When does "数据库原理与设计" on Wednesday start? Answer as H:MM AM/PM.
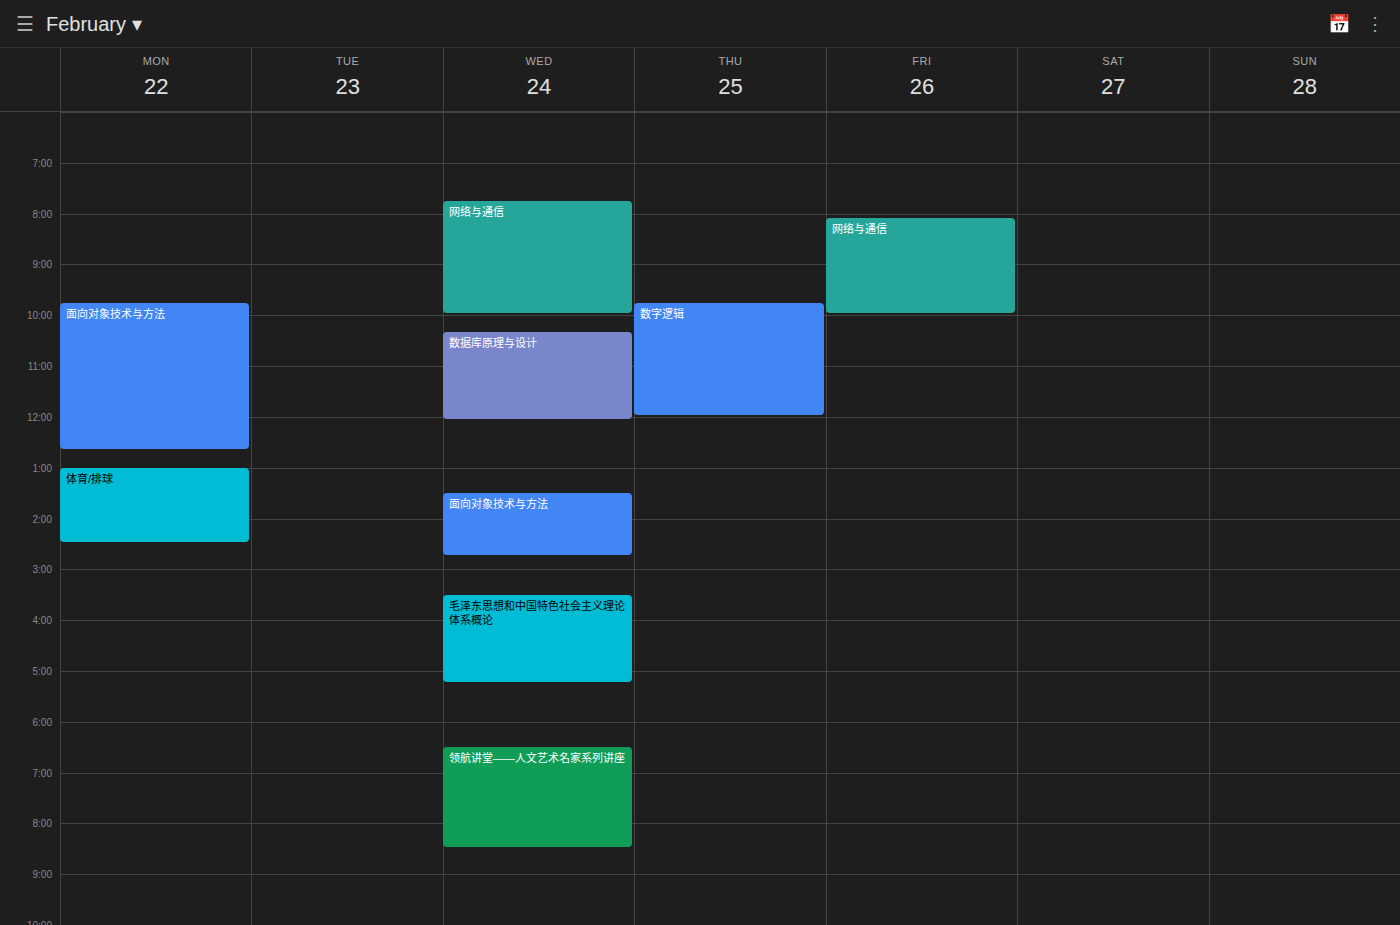
10:20 AM